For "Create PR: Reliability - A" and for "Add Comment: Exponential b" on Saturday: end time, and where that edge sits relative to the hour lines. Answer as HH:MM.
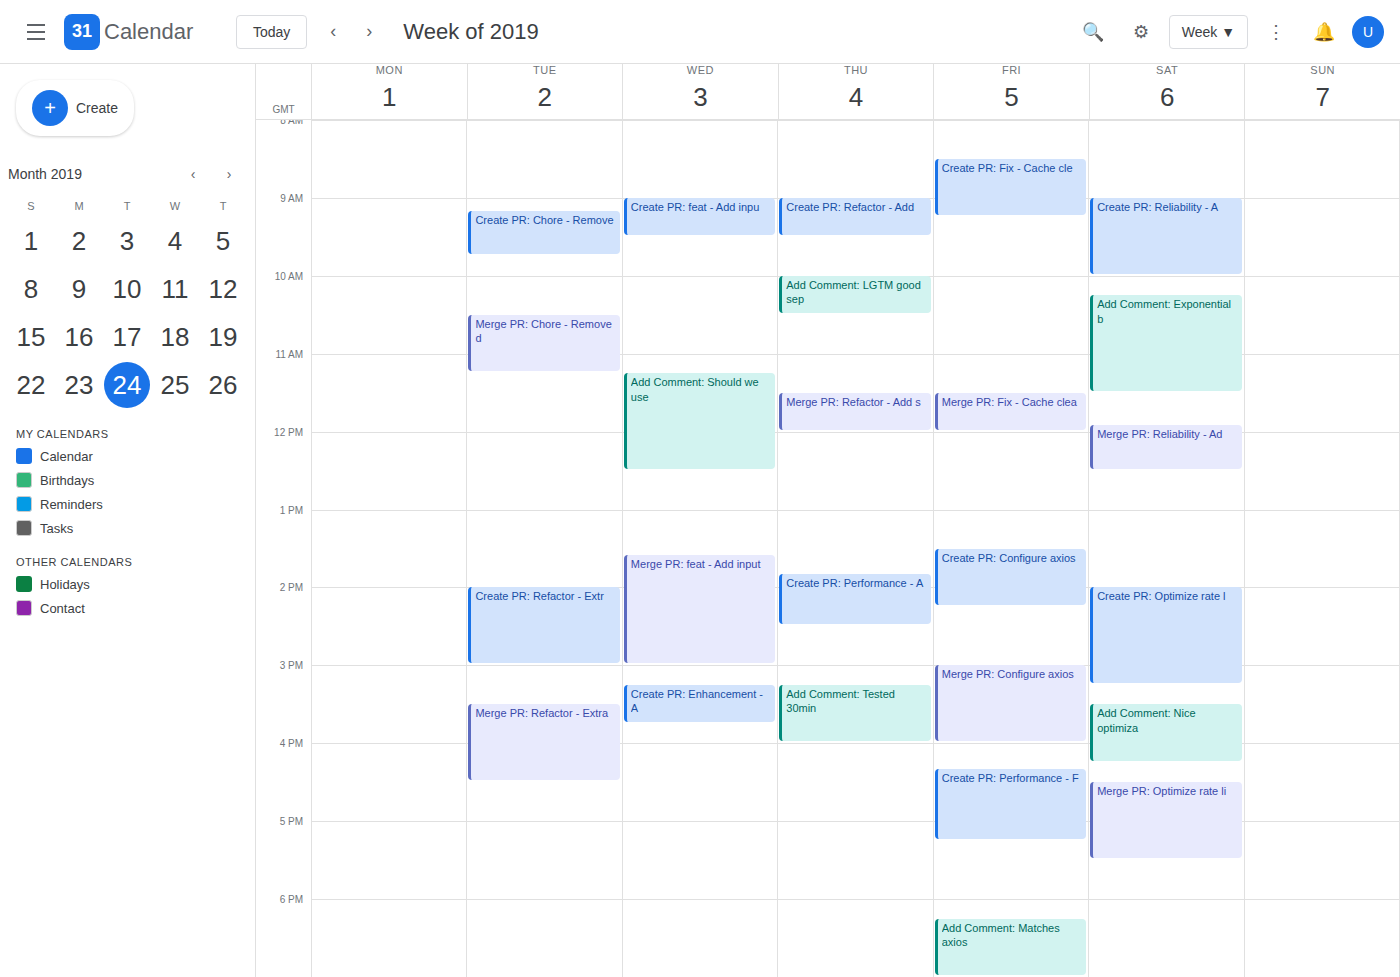
"Create PR: Reliability - A": 10:00, exactly on the 10:00 line. "Add Comment: Exponential b": 11:30, halfway between the 11:00 and 12:00 lines.